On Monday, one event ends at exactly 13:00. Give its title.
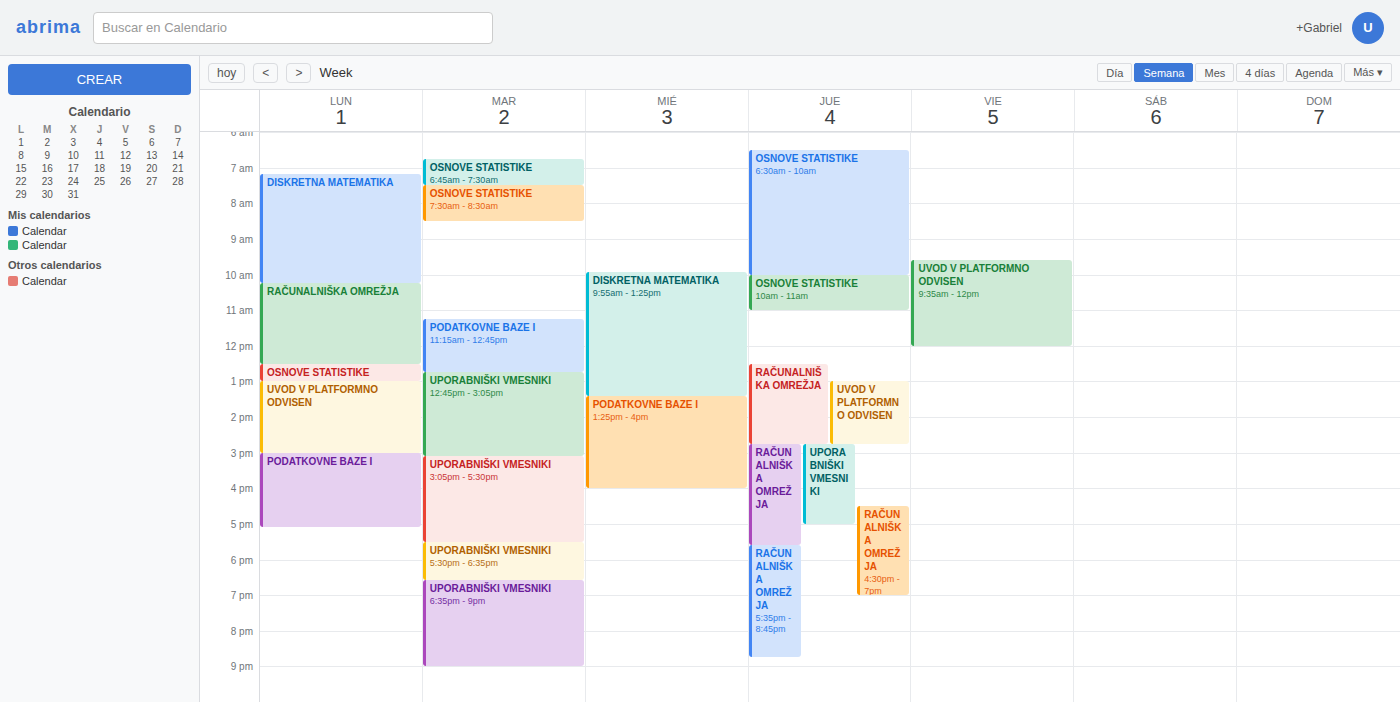
"OSNOVE STATISTIKE"